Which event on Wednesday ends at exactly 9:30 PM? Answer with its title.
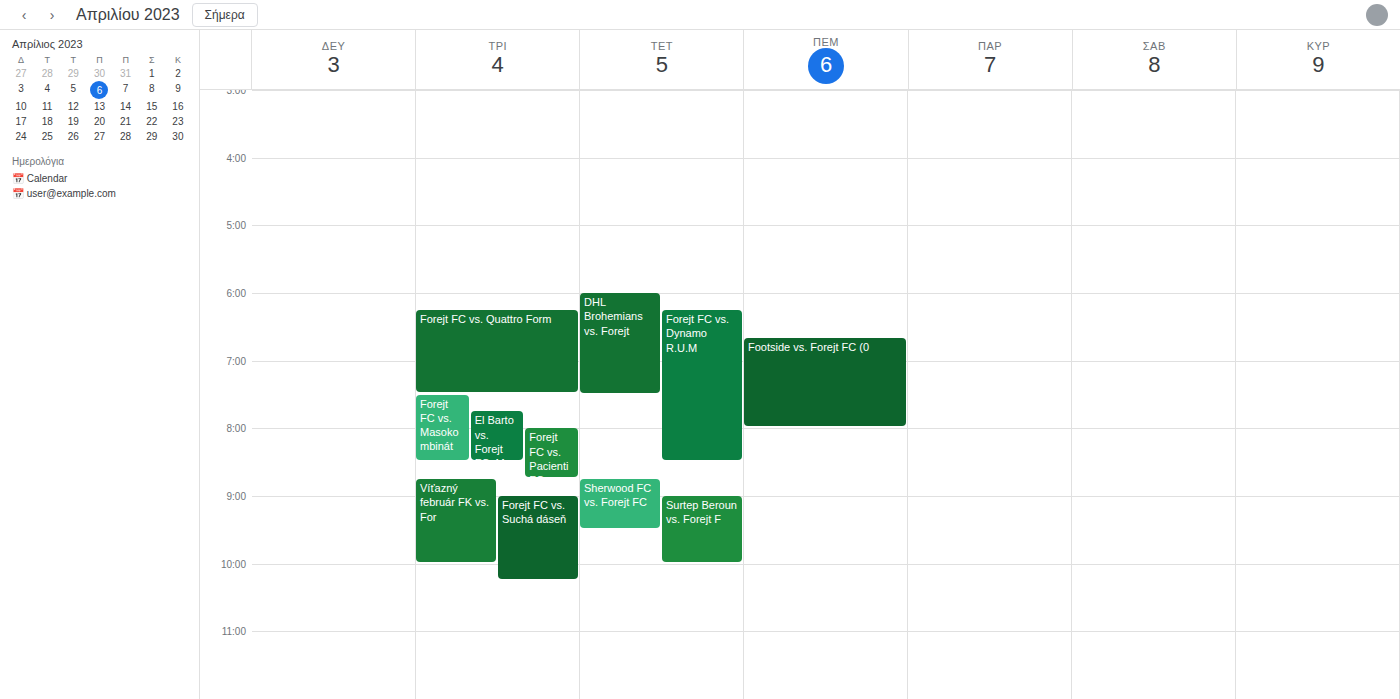
"Sherwood FC vs. Forejt FC"